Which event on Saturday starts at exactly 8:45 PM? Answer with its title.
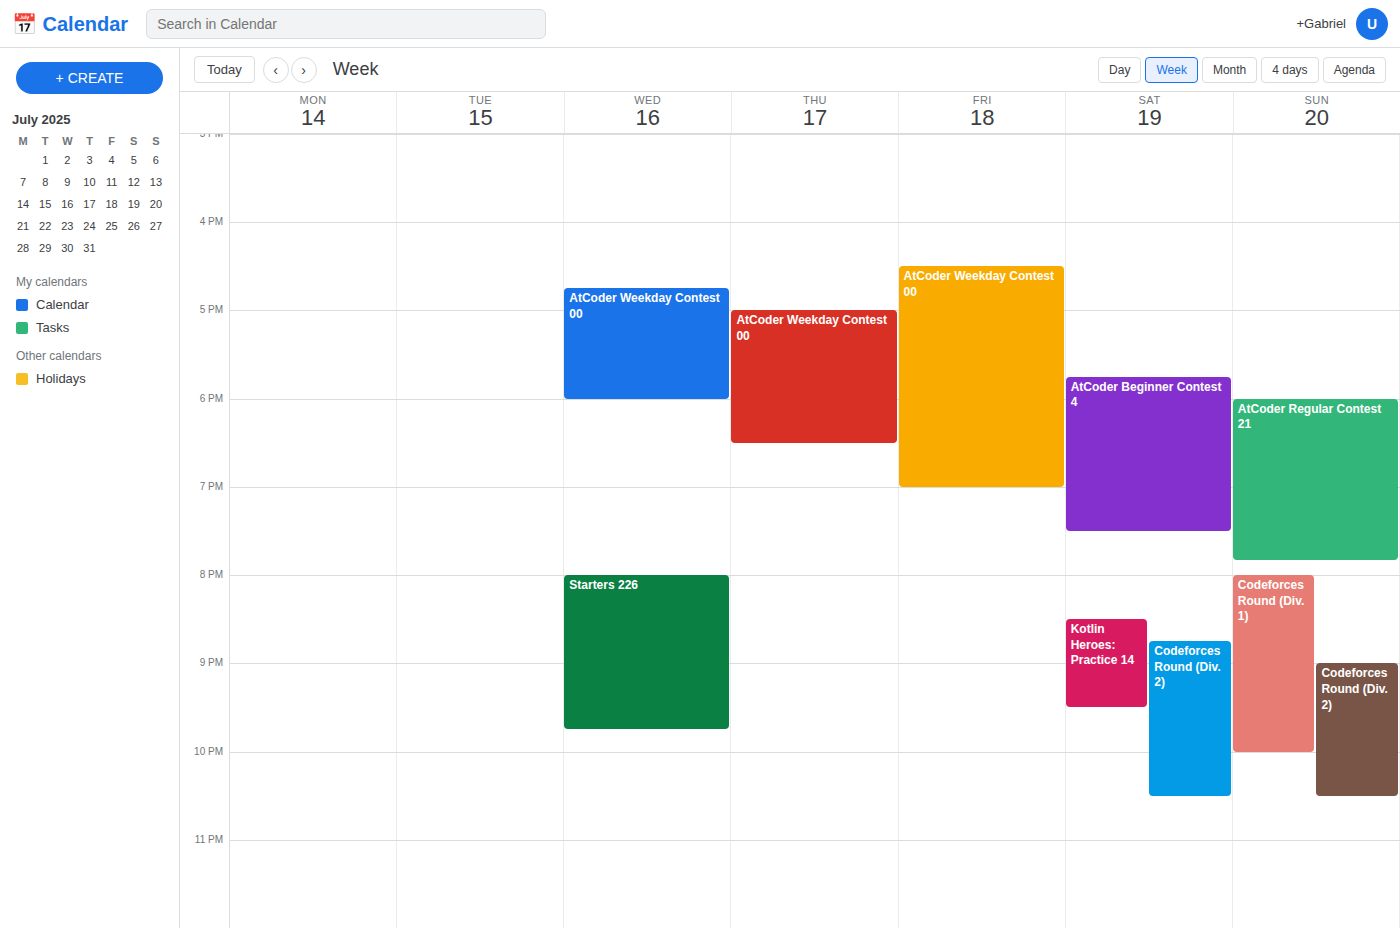
"Codeforces Round (Div. 2)"